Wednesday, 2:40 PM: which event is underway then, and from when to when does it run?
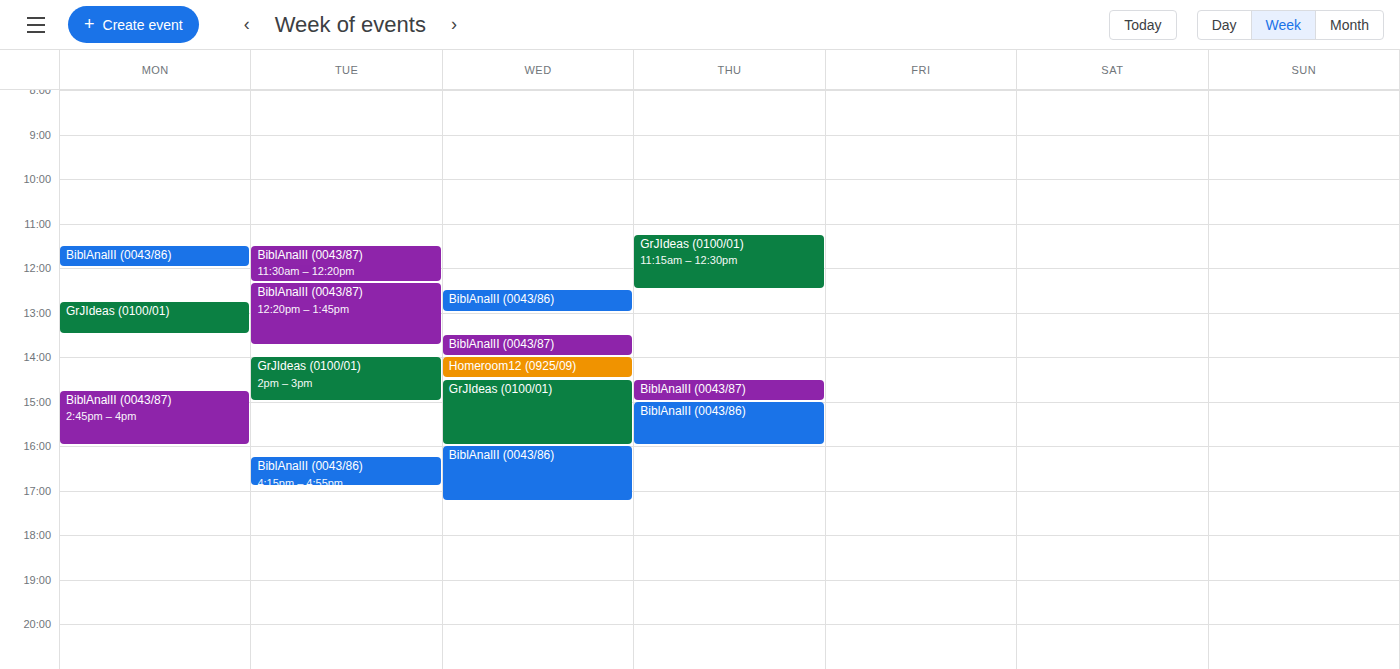
"GrJIdeas (0100/01)", 2:30 PM to 4:00 PM